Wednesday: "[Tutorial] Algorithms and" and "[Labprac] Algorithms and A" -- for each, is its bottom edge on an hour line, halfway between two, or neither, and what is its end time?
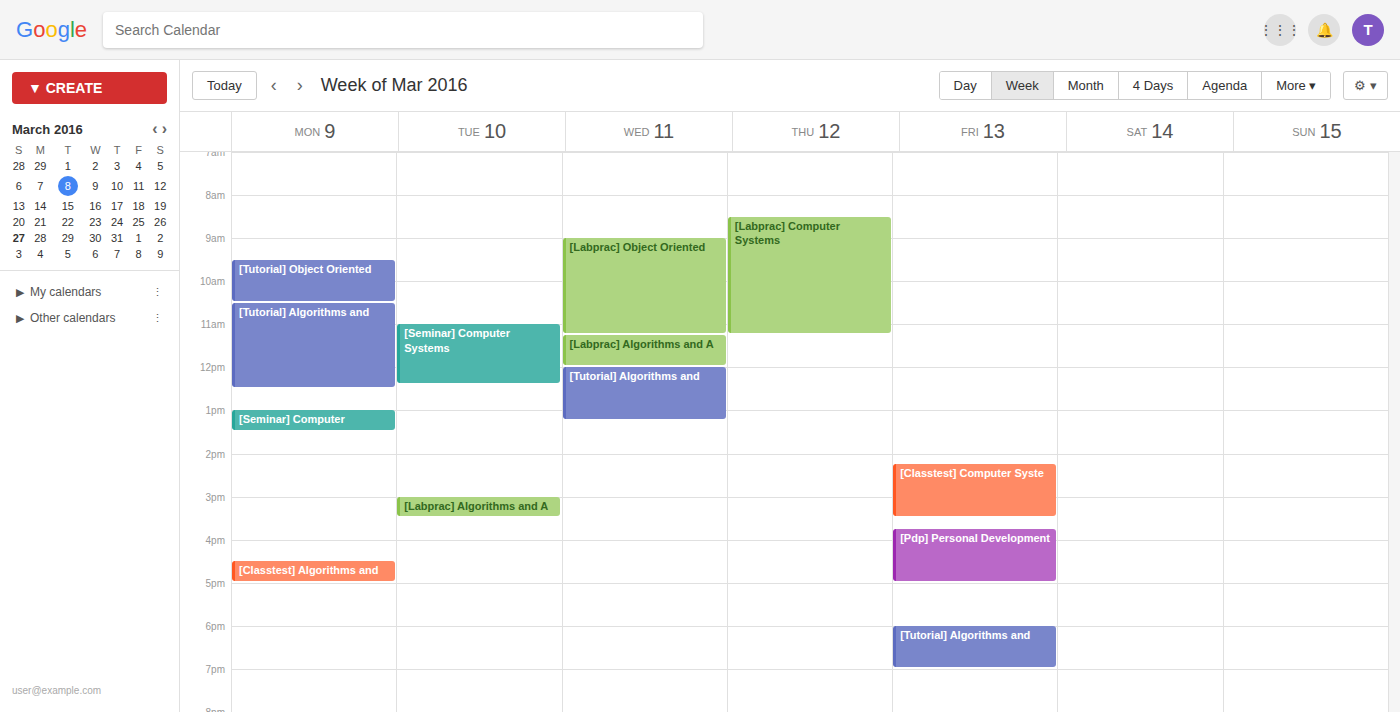
"[Tutorial] Algorithms and": 1:15 PM, neither: a quarter of the way from the 1 PM line to the 2 PM line. "[Labprac] Algorithms and A": 12:00 PM, exactly on the 12 PM line.